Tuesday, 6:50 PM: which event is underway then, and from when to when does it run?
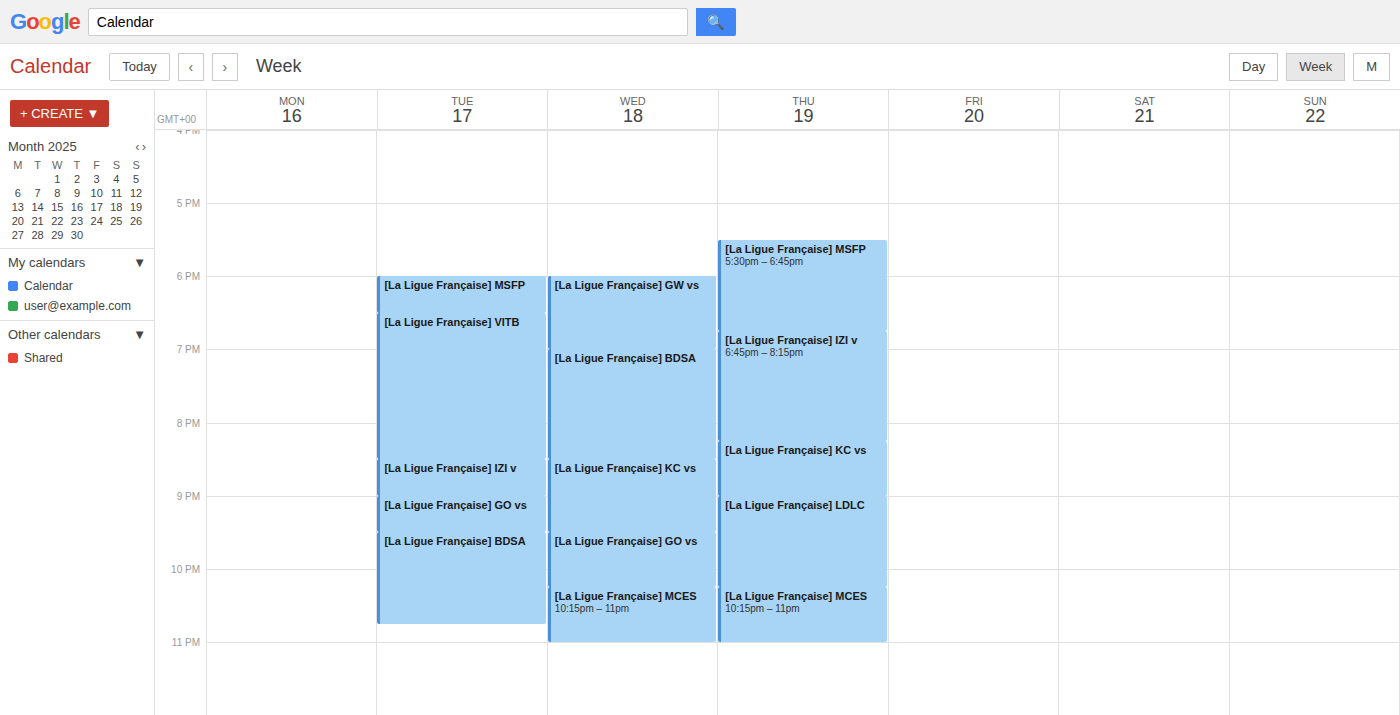
"[La Ligue Française] VITB", 6:30 PM to 8:30 PM